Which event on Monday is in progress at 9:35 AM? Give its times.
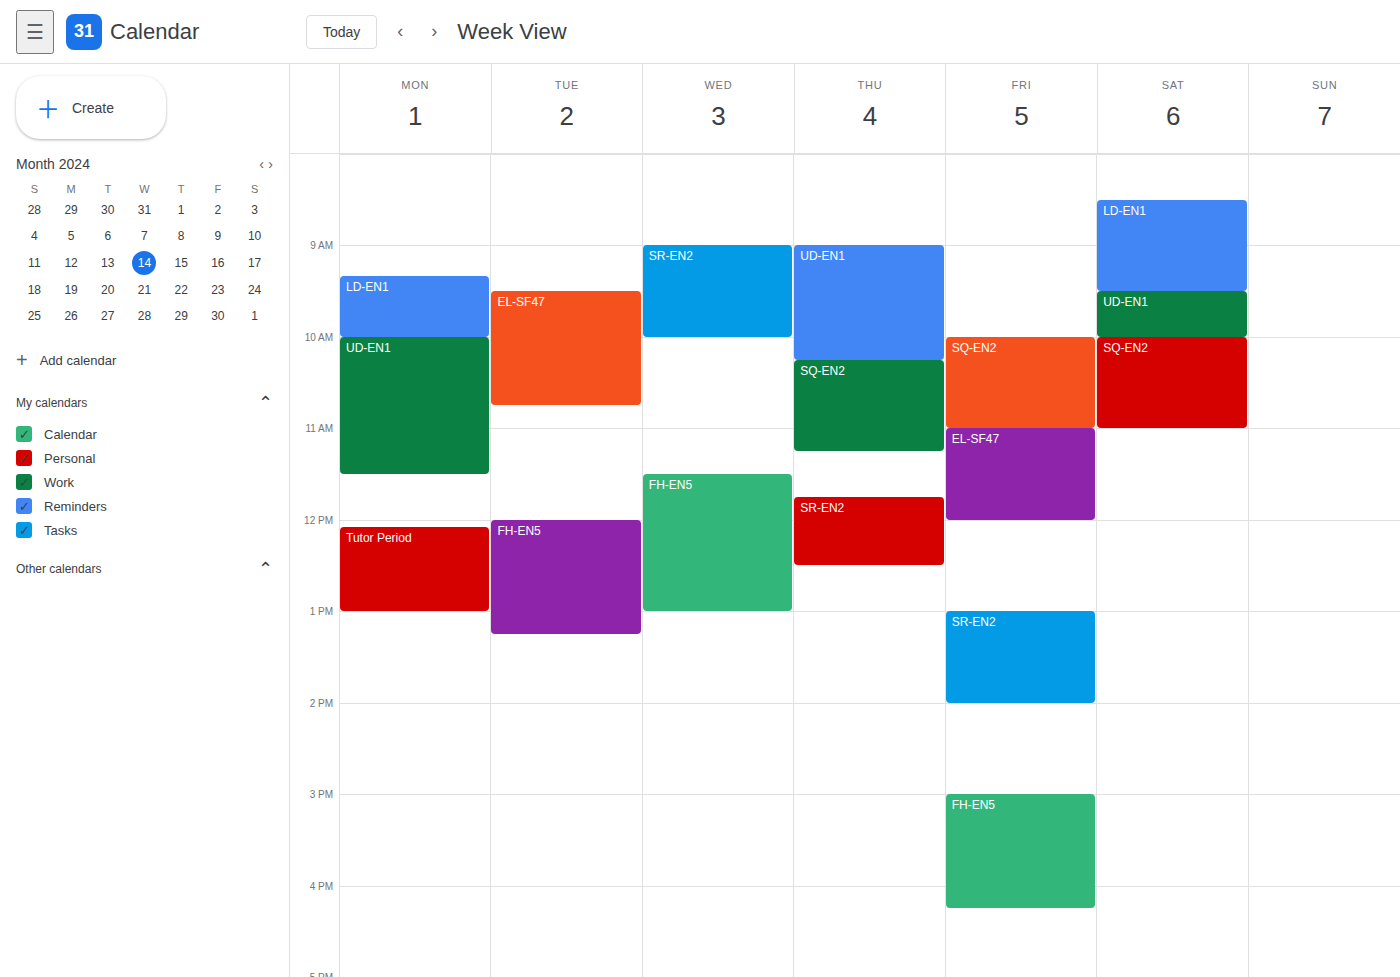
"LD-EN1", 9:20 AM to 10:00 AM